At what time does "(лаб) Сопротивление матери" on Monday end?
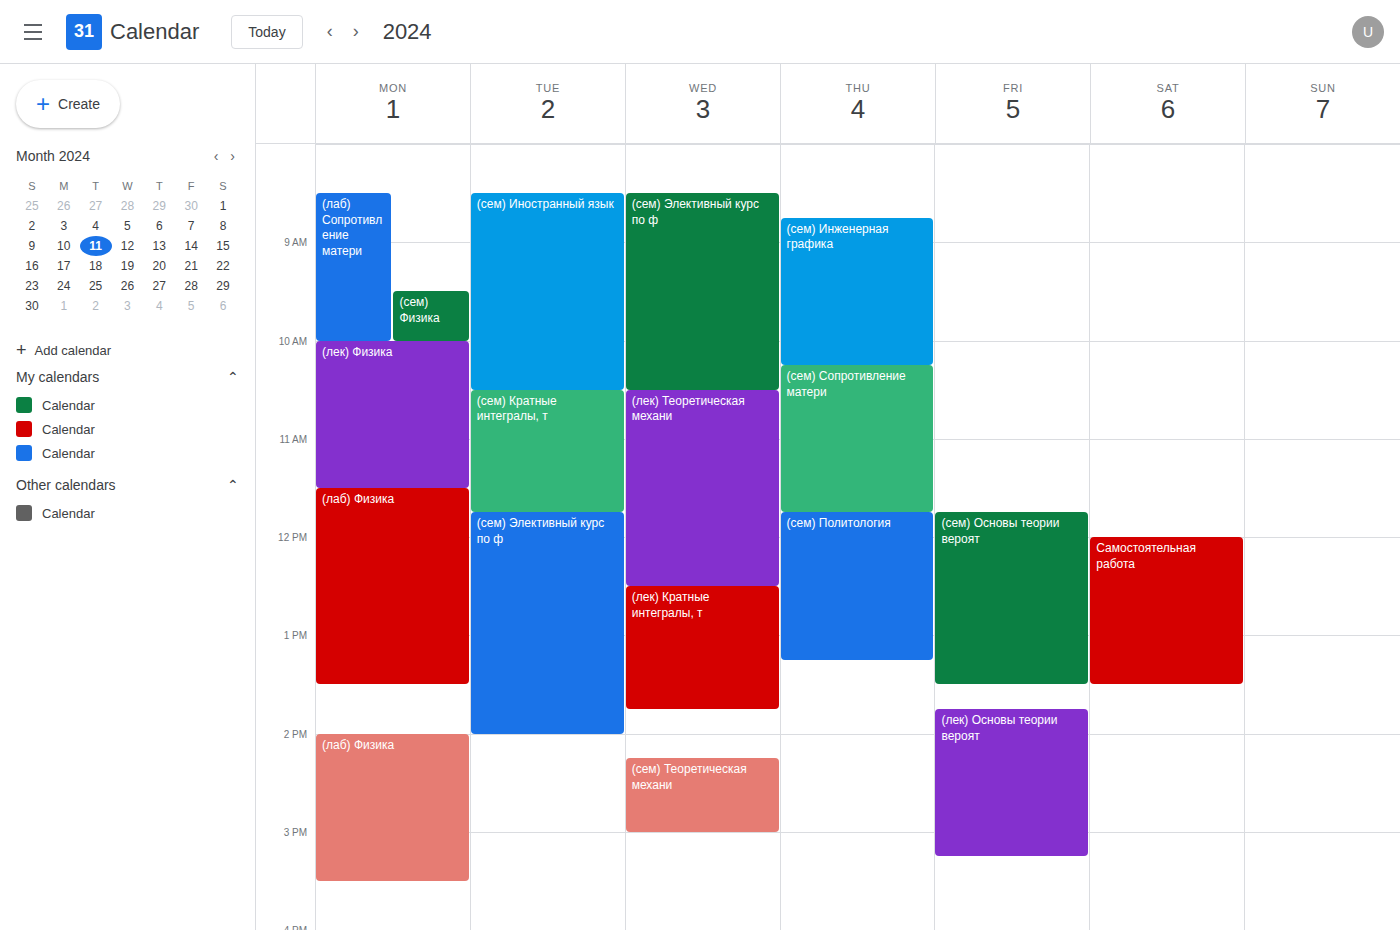
10:00 AM